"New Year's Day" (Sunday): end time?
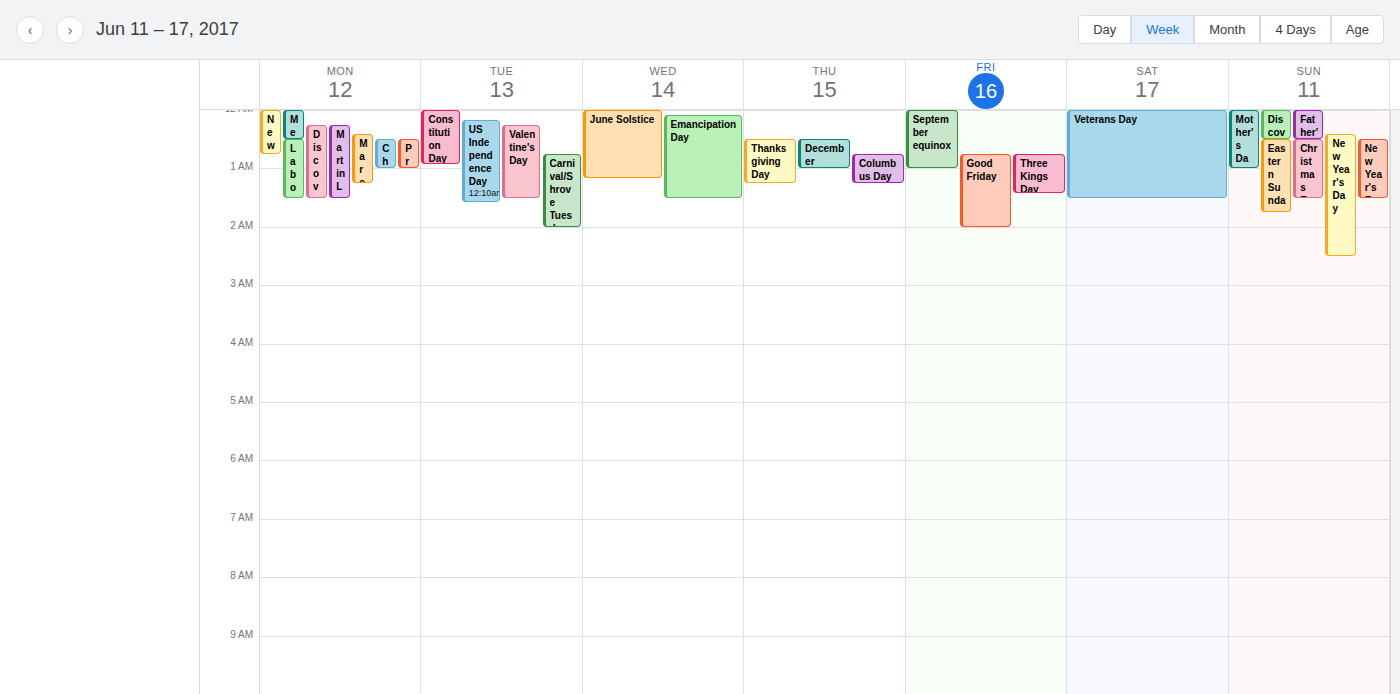
2:30 AM